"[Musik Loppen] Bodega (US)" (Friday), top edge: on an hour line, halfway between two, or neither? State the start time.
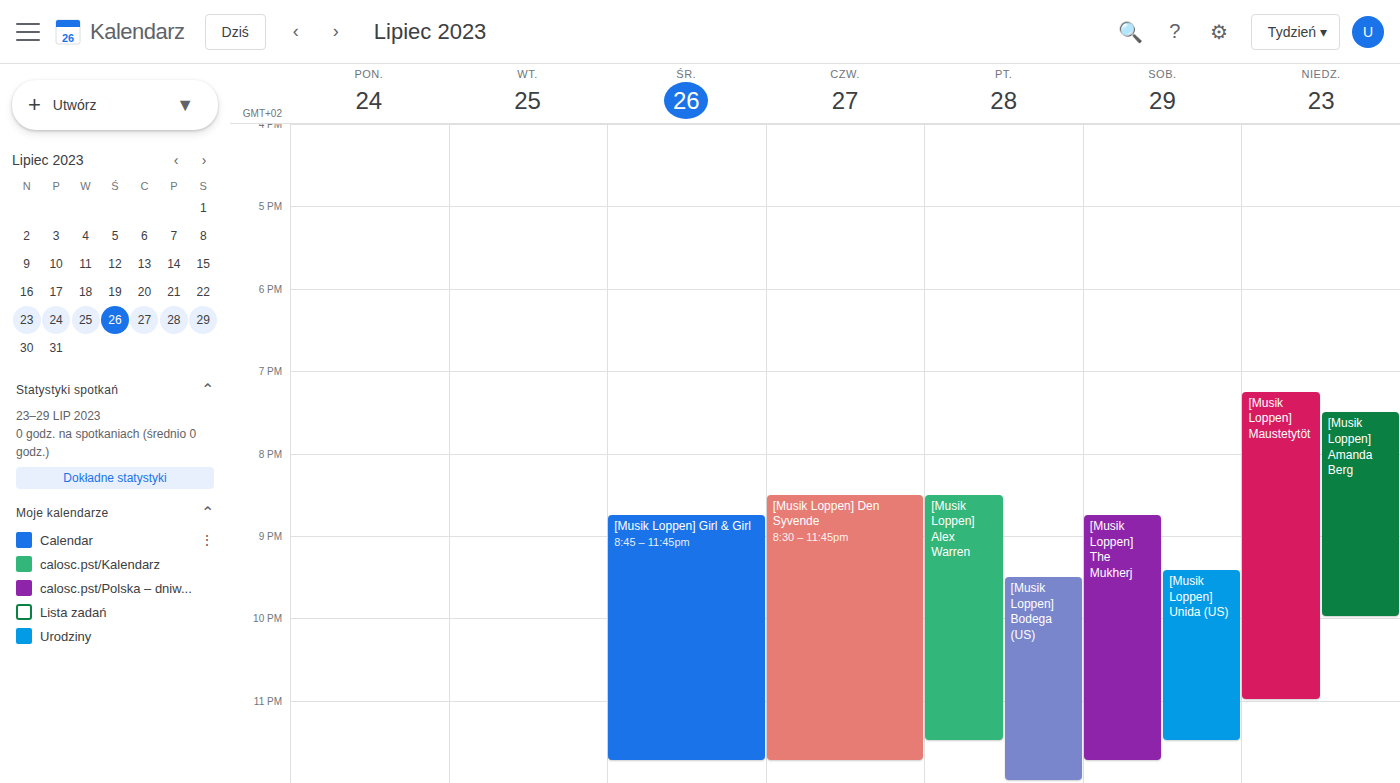
9:30 PM -- halfway between the 9 PM and 10 PM lines.